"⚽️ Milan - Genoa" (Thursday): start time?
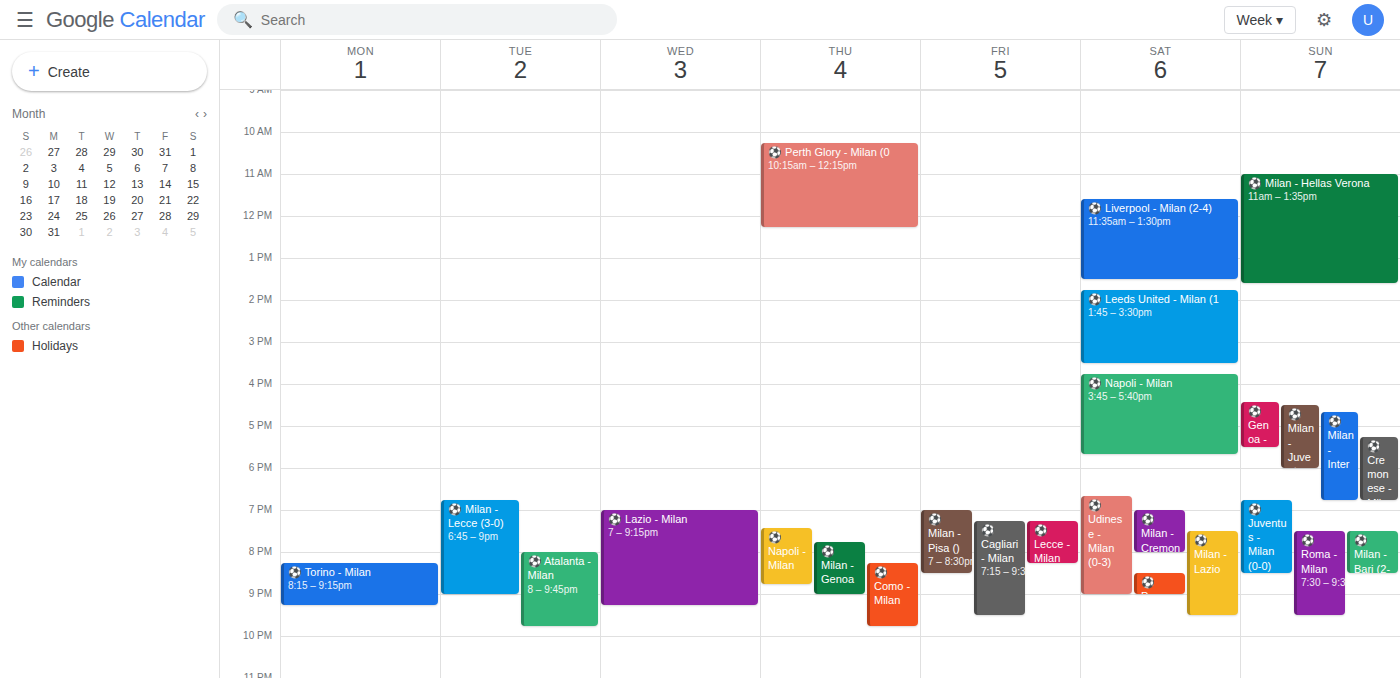
7:45 PM